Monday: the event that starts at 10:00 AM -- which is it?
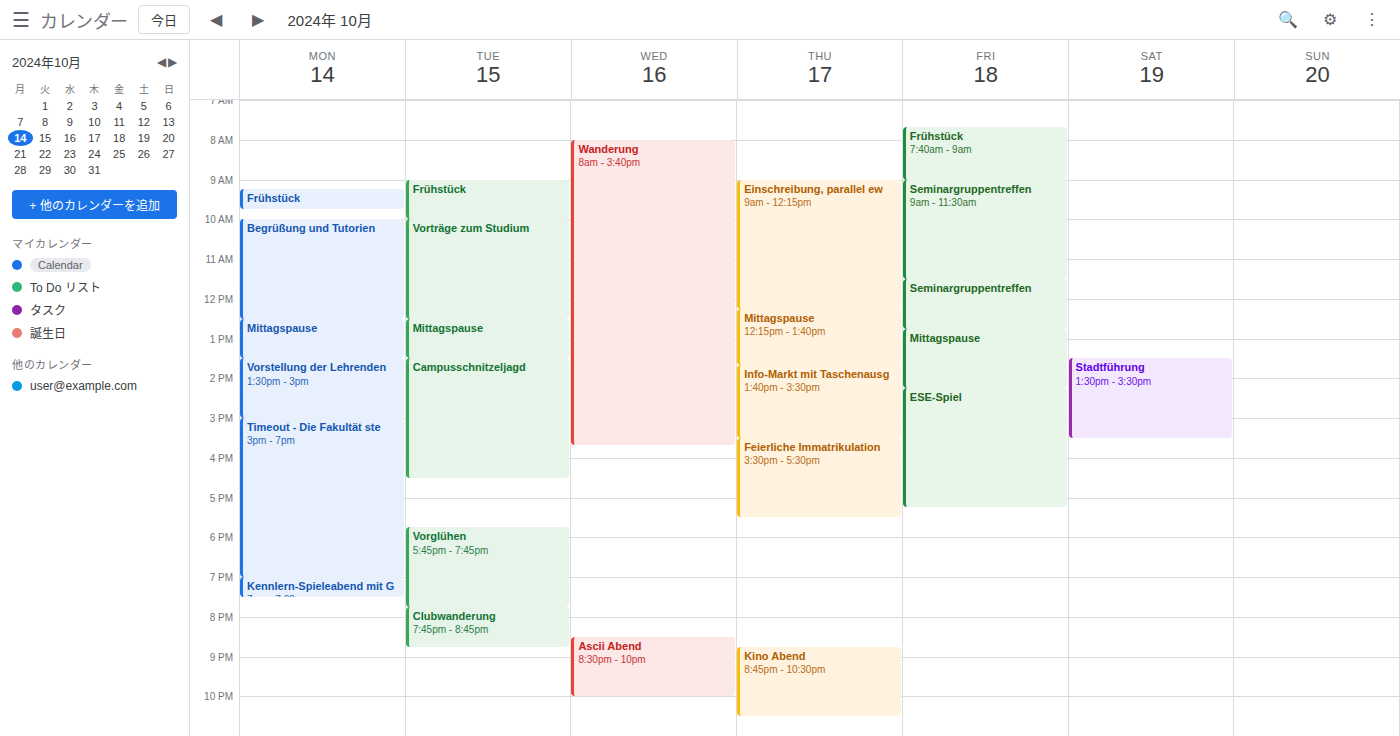
"Begrüßung und Tutorien"